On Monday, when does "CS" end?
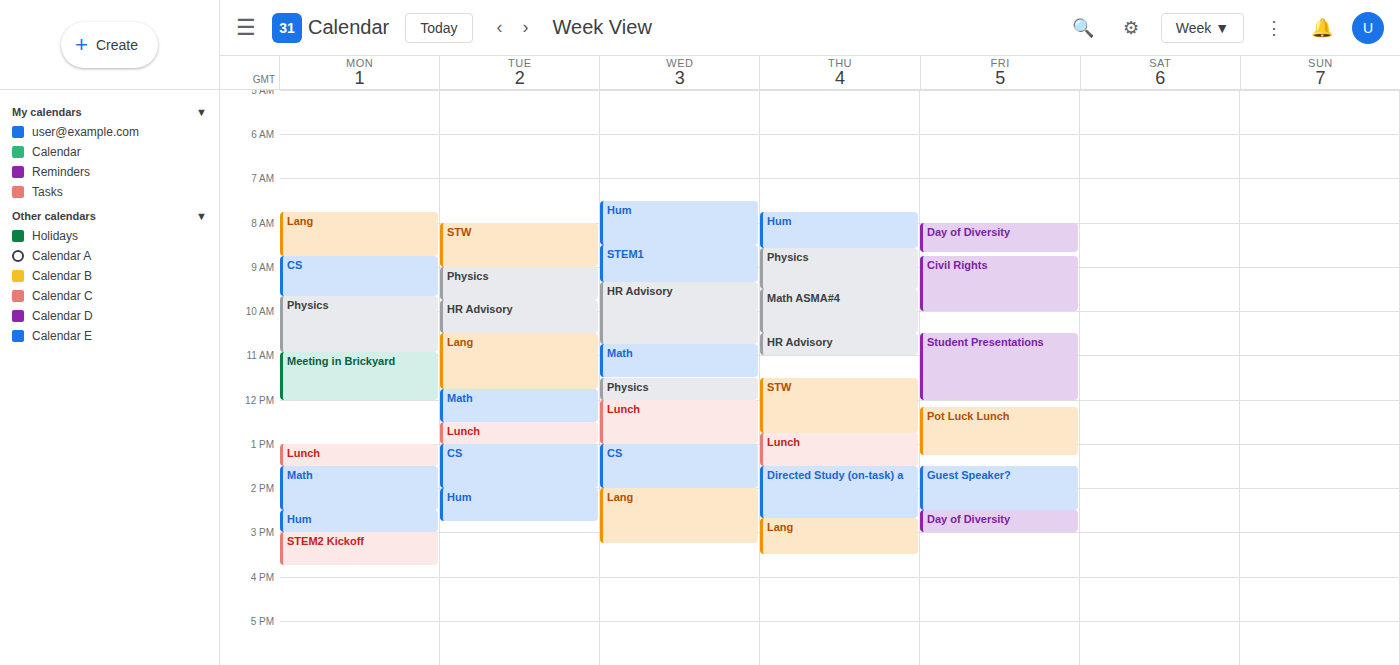
9:40 AM